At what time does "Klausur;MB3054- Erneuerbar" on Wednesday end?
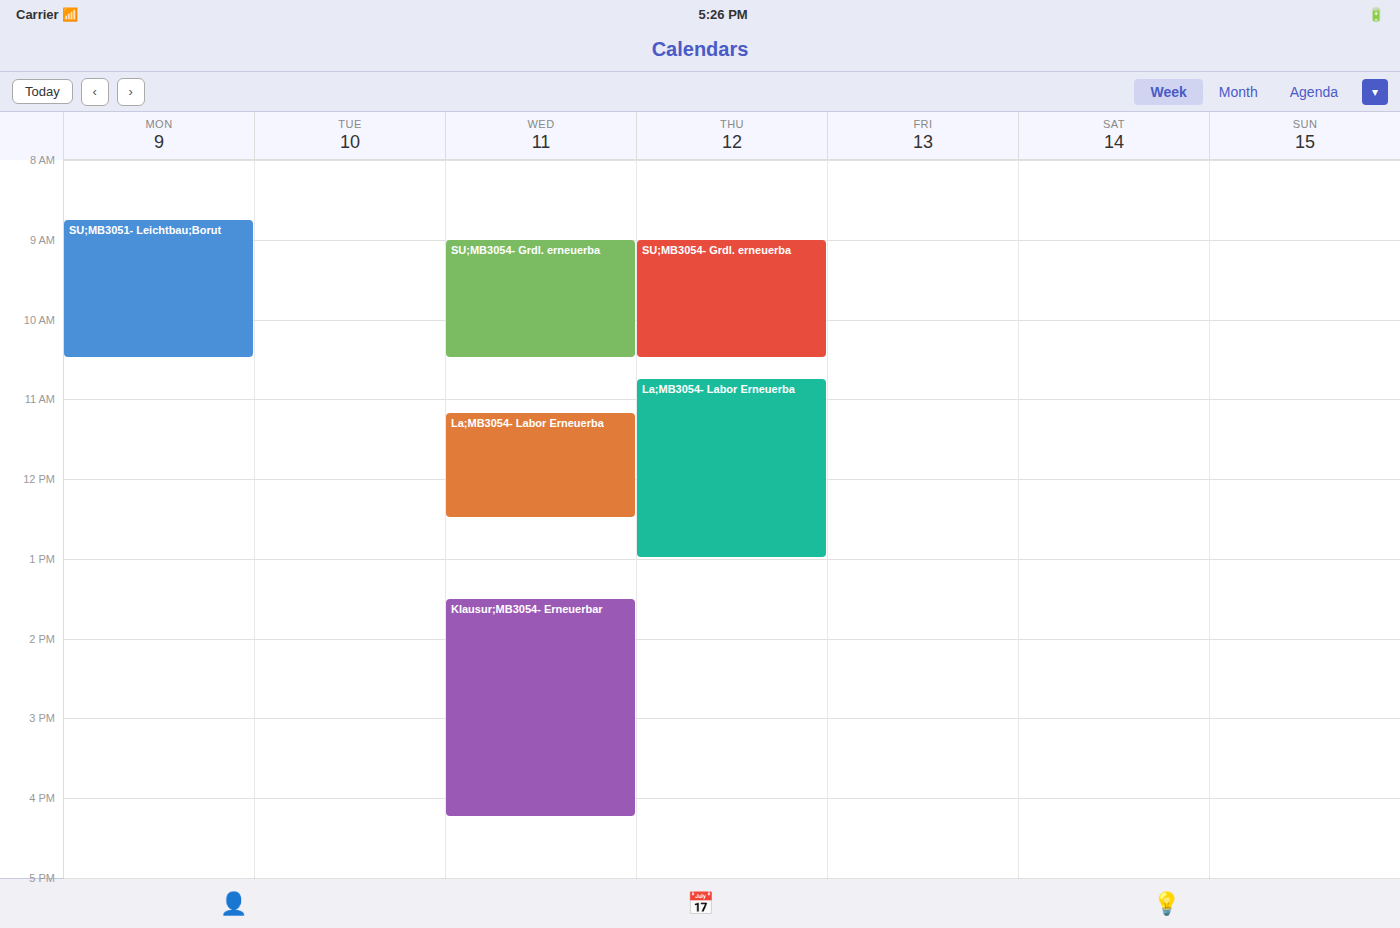
4:15 PM